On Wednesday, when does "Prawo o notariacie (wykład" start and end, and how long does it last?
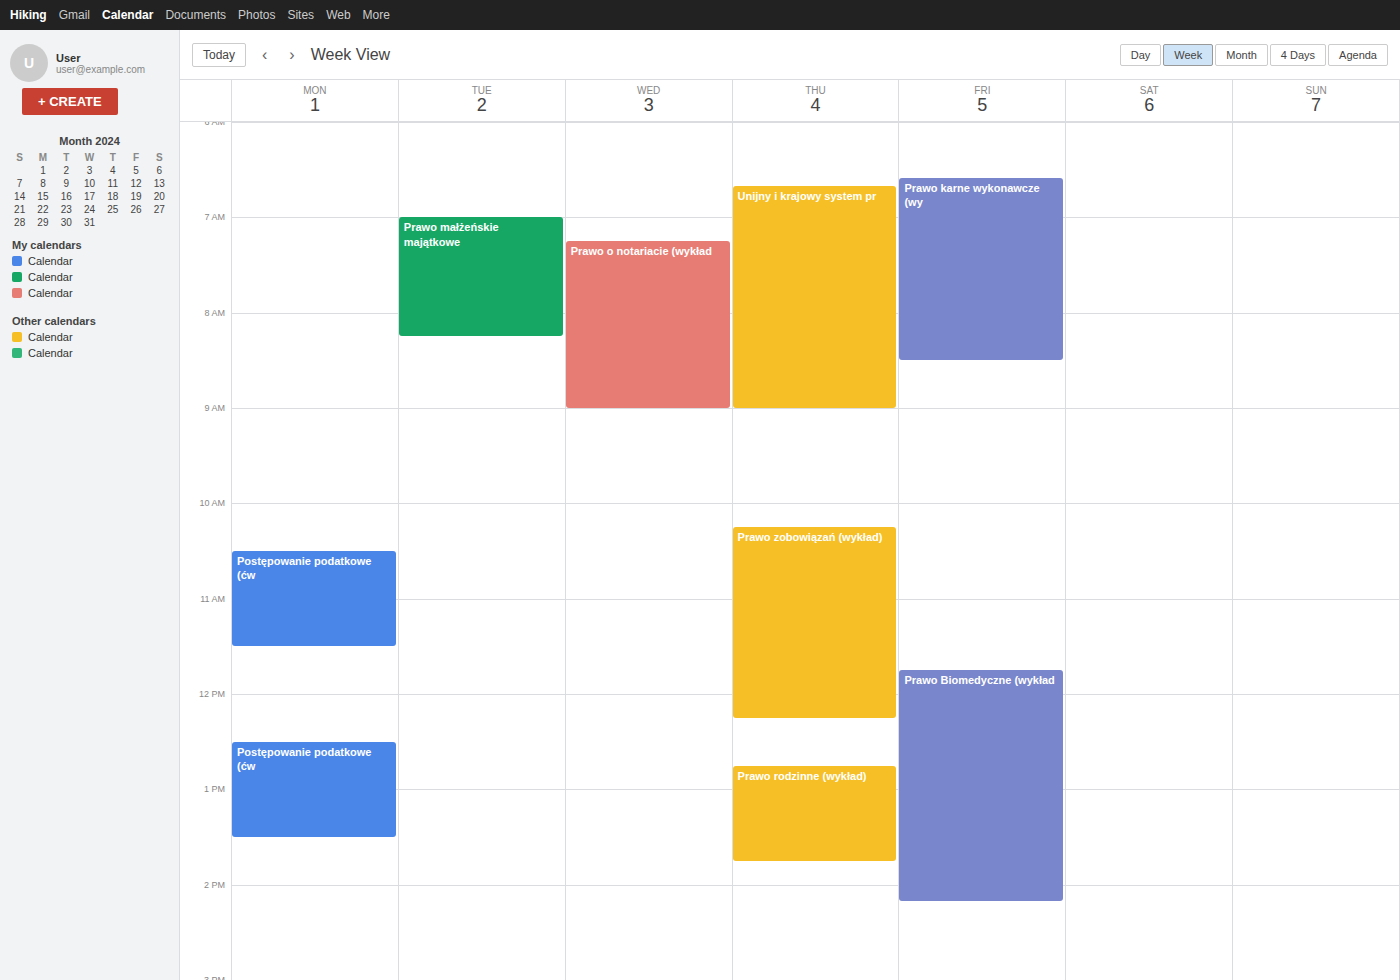
07:15 to 09:00, 1 hour 45 minutes